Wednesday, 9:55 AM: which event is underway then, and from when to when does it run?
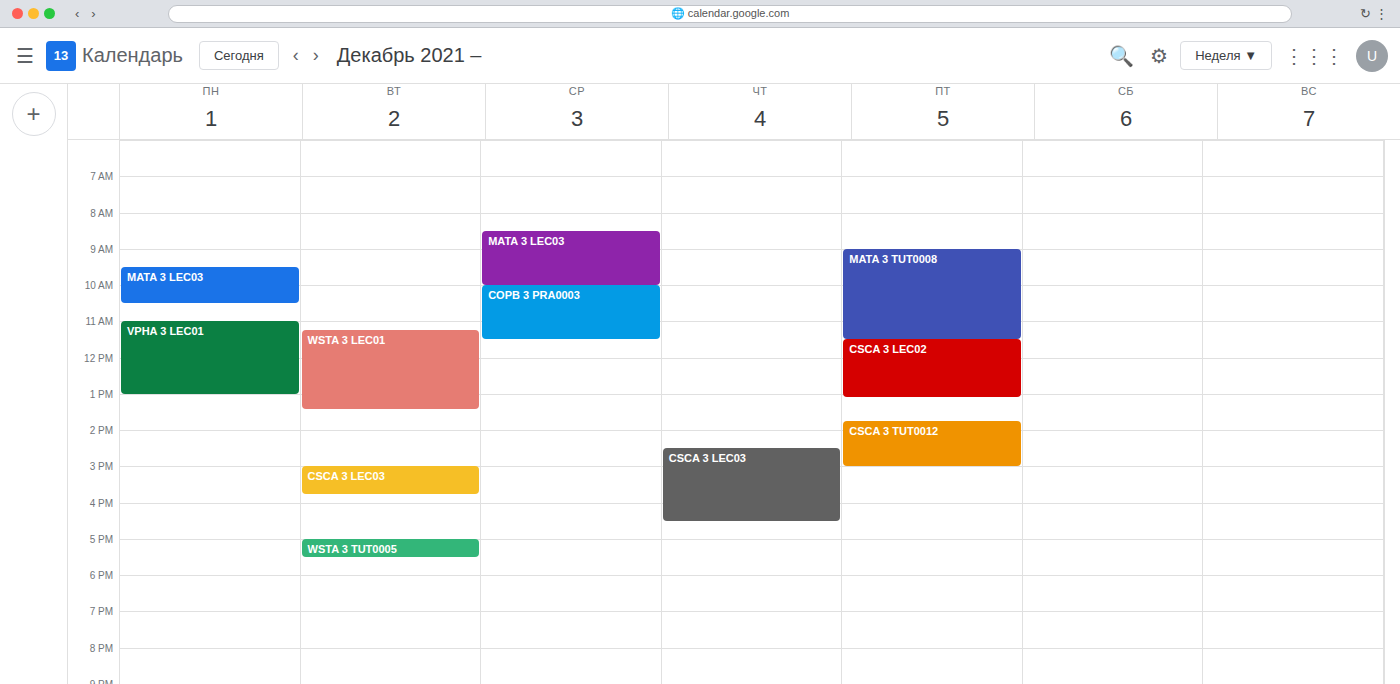
"MATA 3 LEC03", 8:30 AM to 10:00 AM